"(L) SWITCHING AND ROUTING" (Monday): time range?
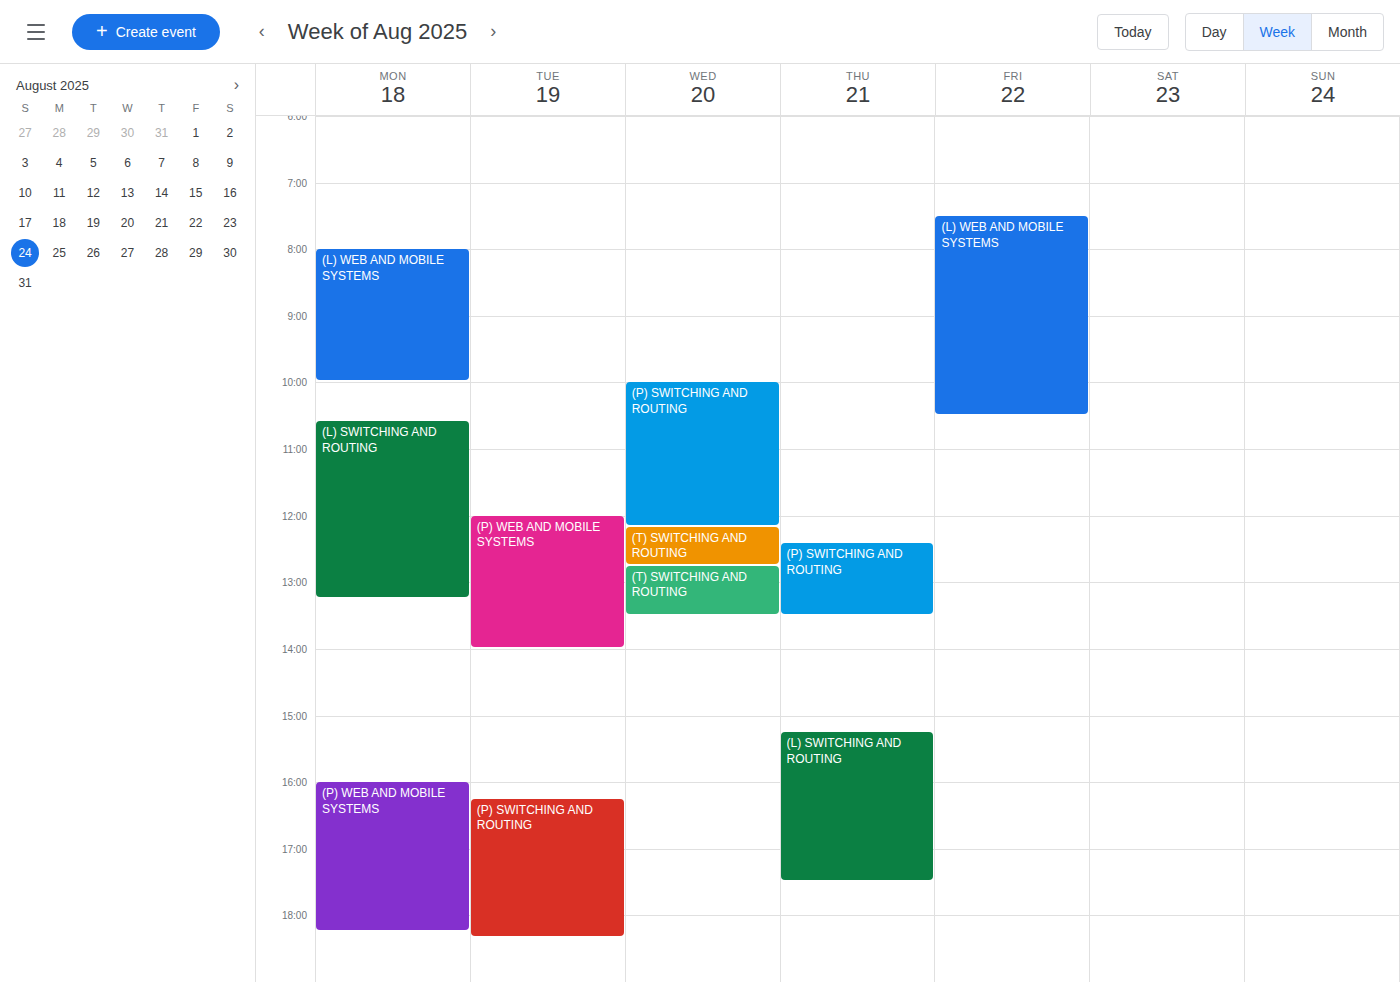
10:35 AM to 1:15 PM